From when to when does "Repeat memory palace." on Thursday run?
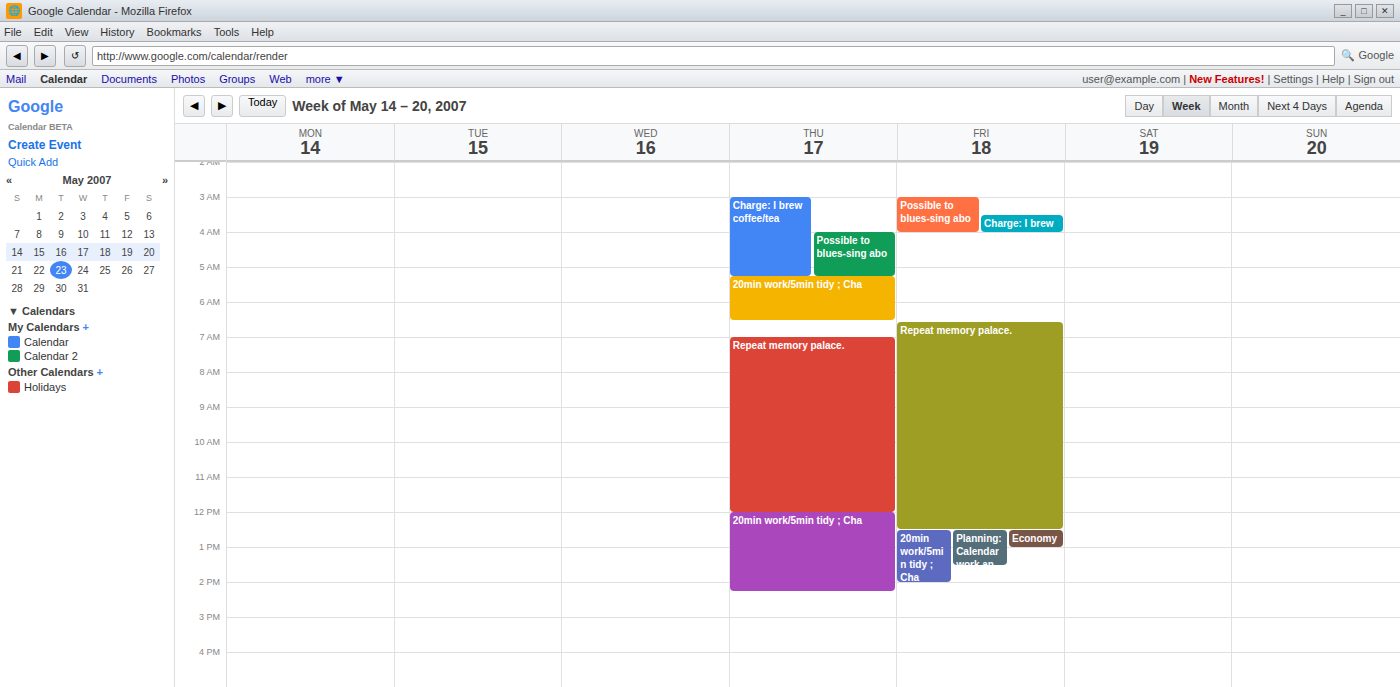
07:00 to 12:00